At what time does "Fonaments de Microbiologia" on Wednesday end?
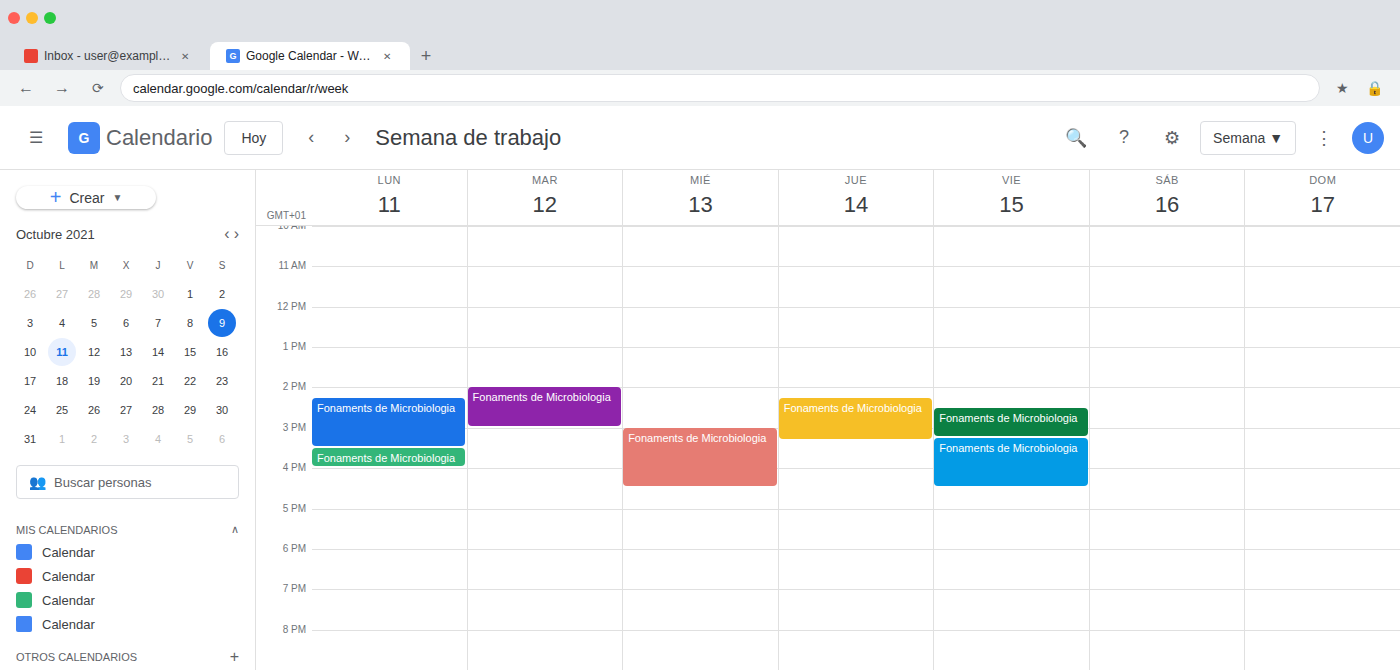
4:30 PM